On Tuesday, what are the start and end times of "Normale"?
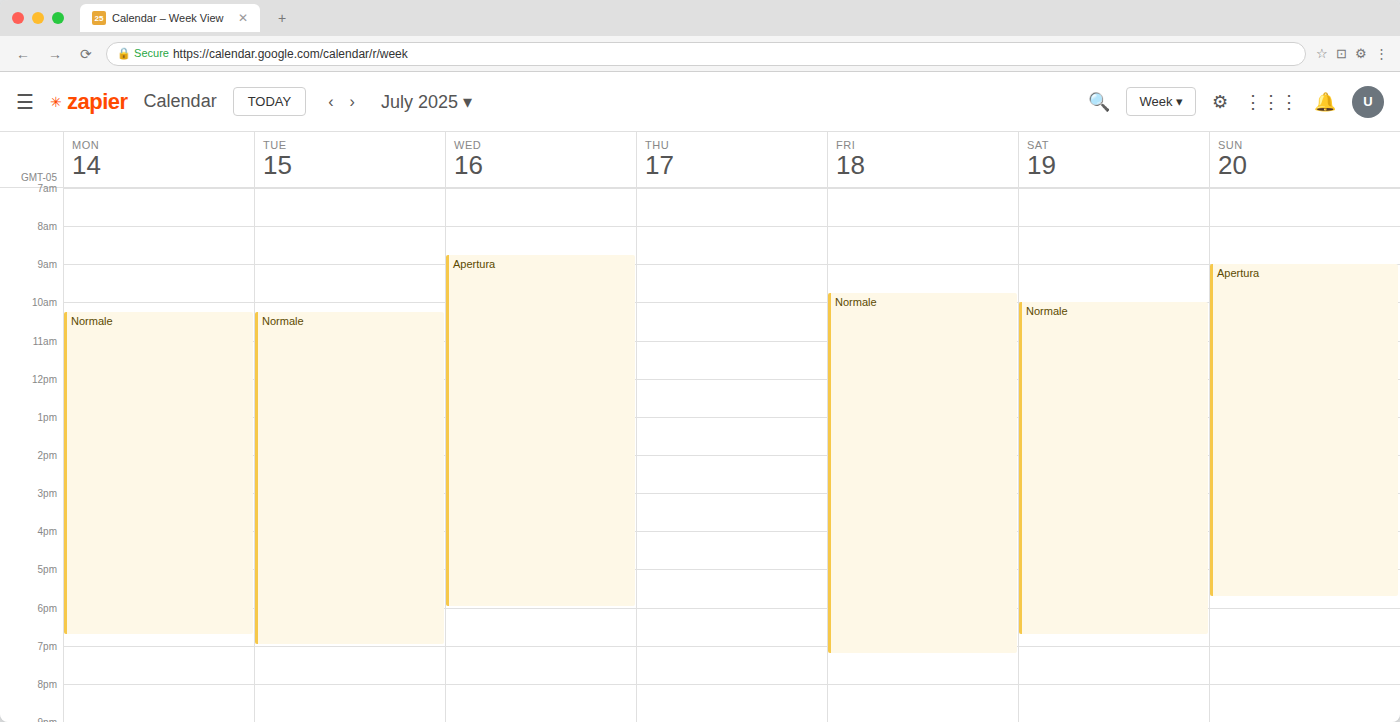
10:15 AM to 7:00 PM